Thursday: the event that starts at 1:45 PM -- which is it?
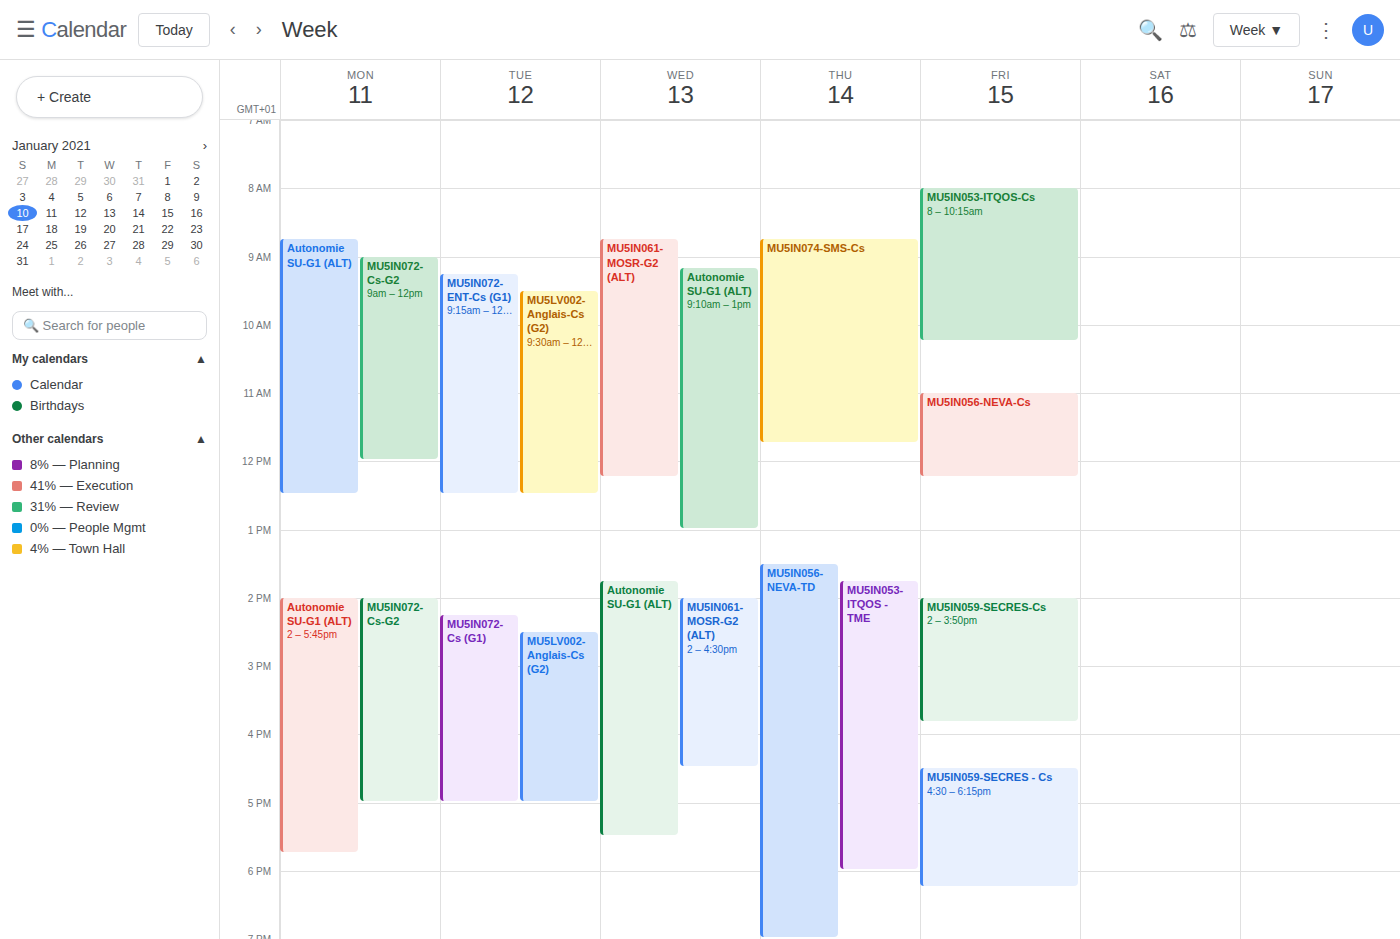
"MU5IN053- ITQOS - TME"